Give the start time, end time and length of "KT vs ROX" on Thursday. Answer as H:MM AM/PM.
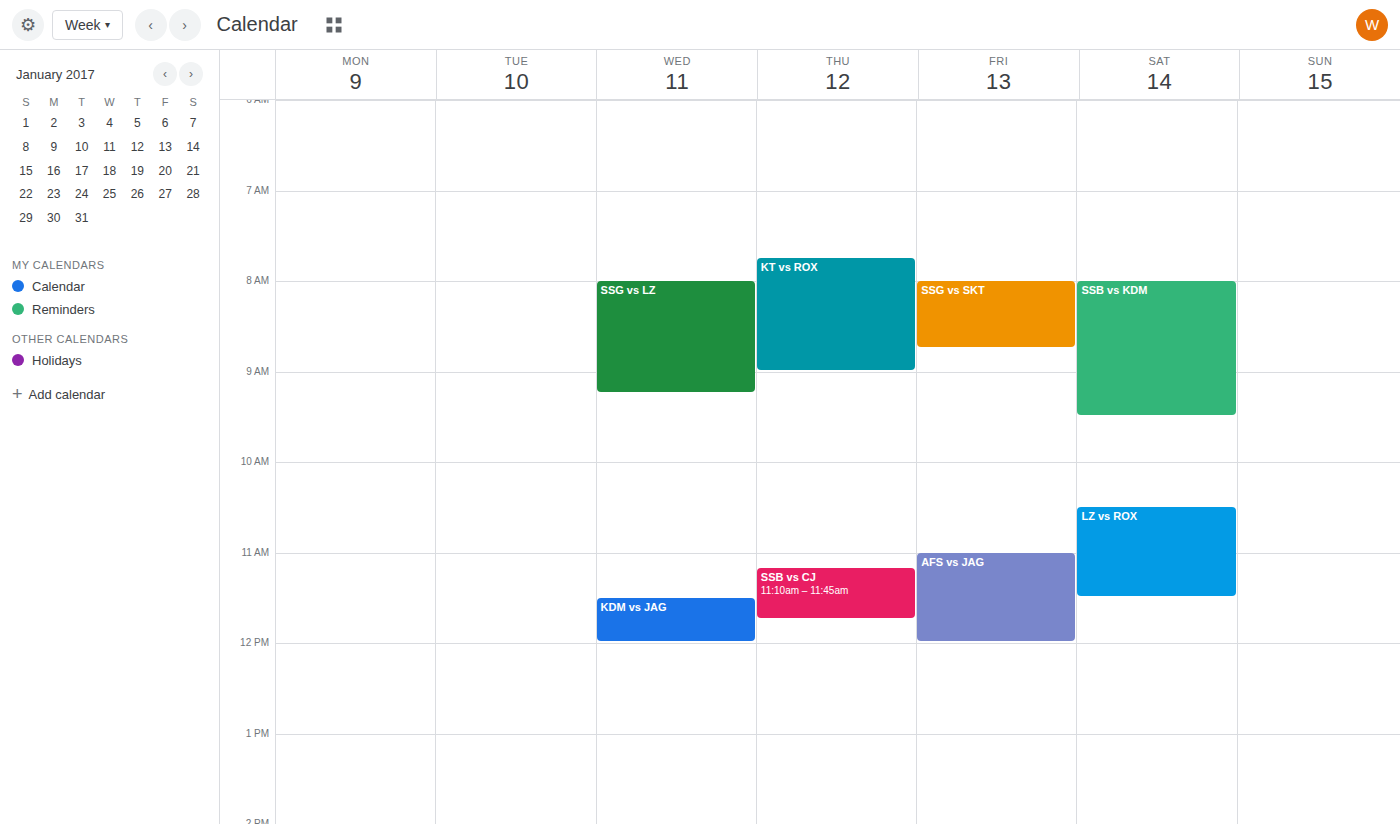
7:45 AM to 9:00 AM, 1 hour 15 minutes